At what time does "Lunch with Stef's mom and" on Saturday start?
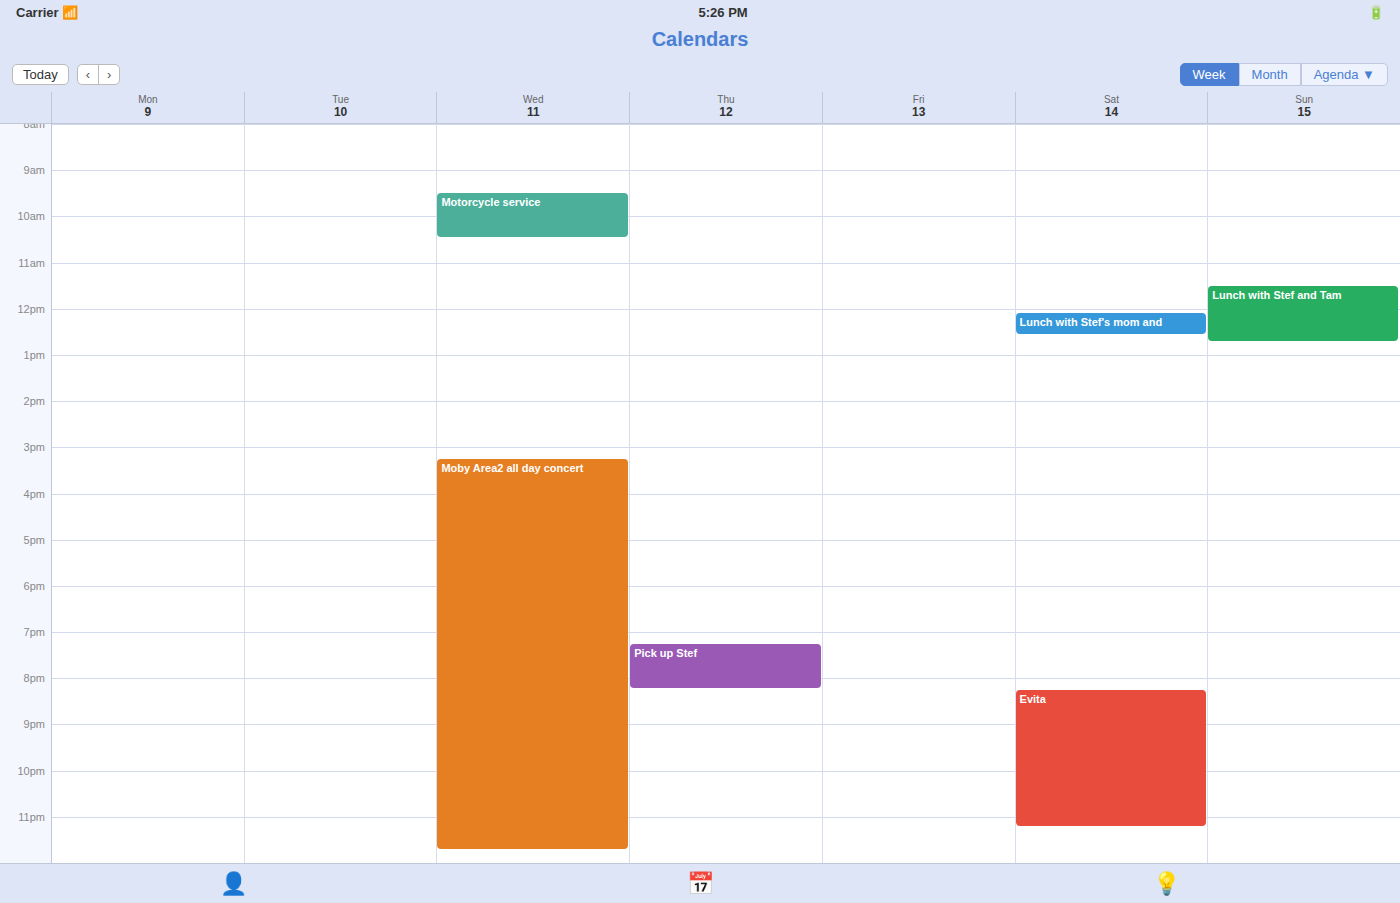
12:05 PM